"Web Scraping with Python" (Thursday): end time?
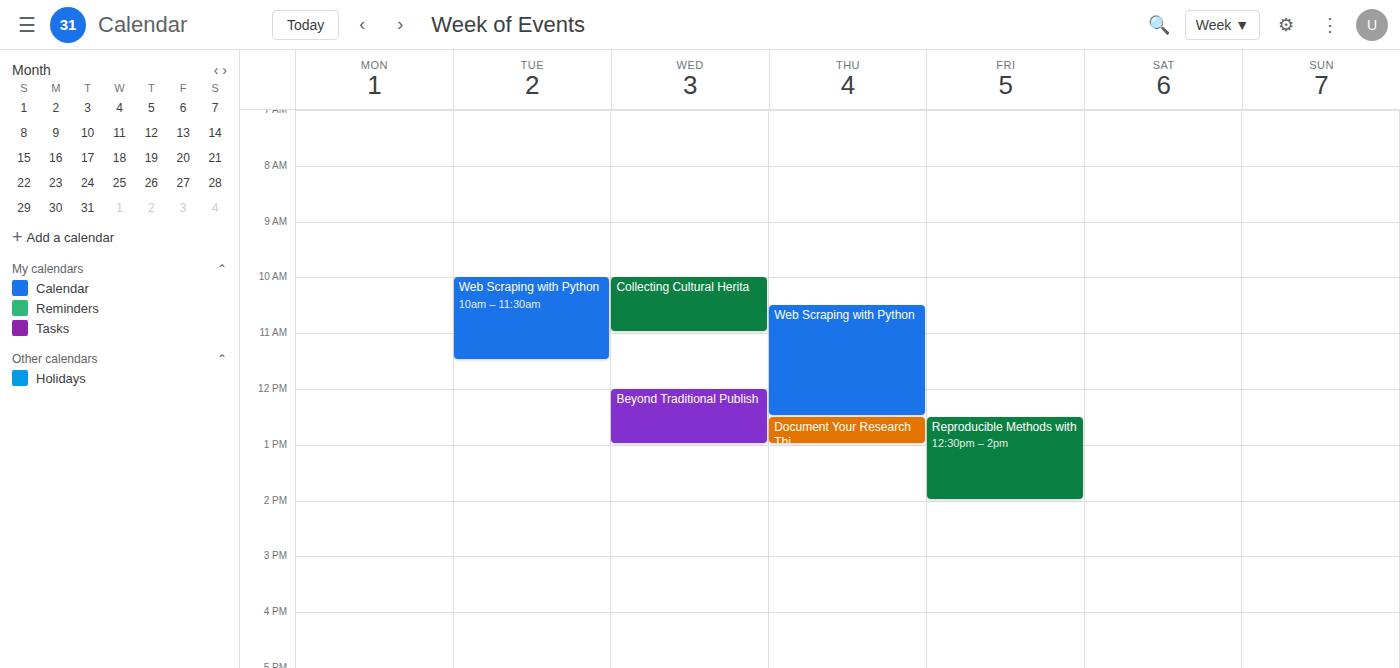
12:30 PM